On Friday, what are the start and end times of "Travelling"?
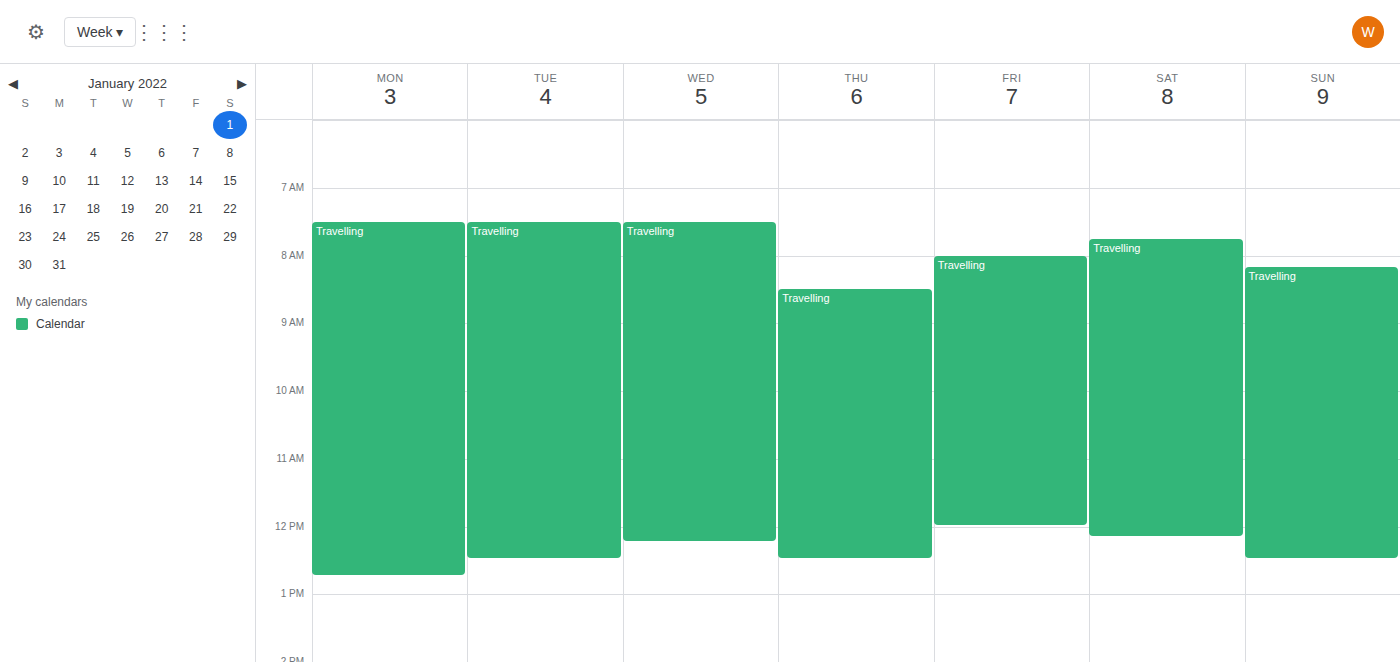
8:00 AM to 12:00 PM